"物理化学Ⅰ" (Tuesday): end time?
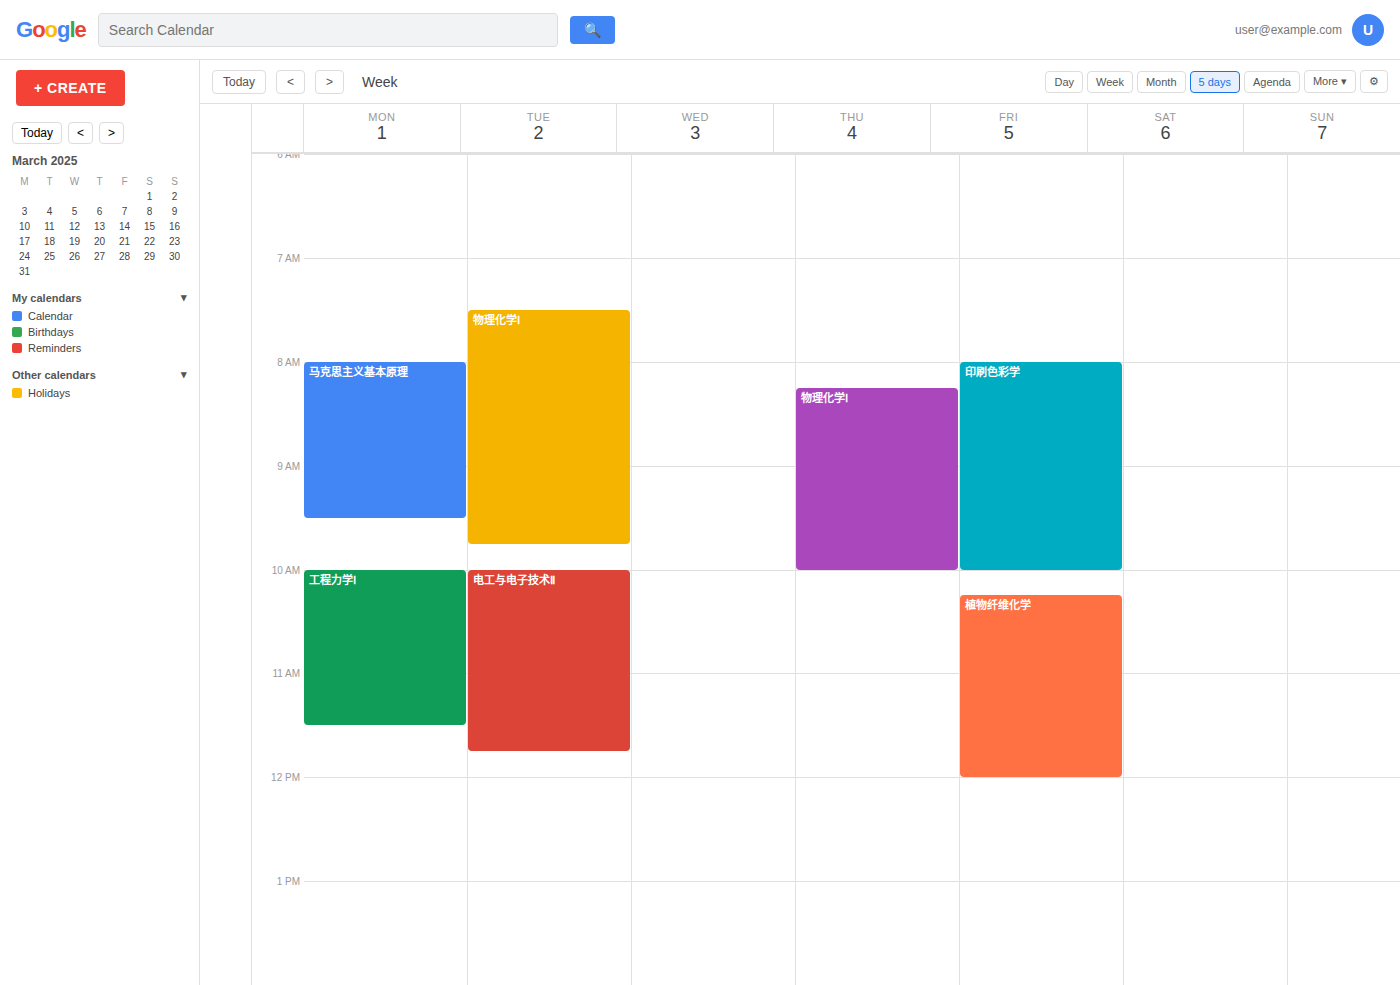
9:45 AM